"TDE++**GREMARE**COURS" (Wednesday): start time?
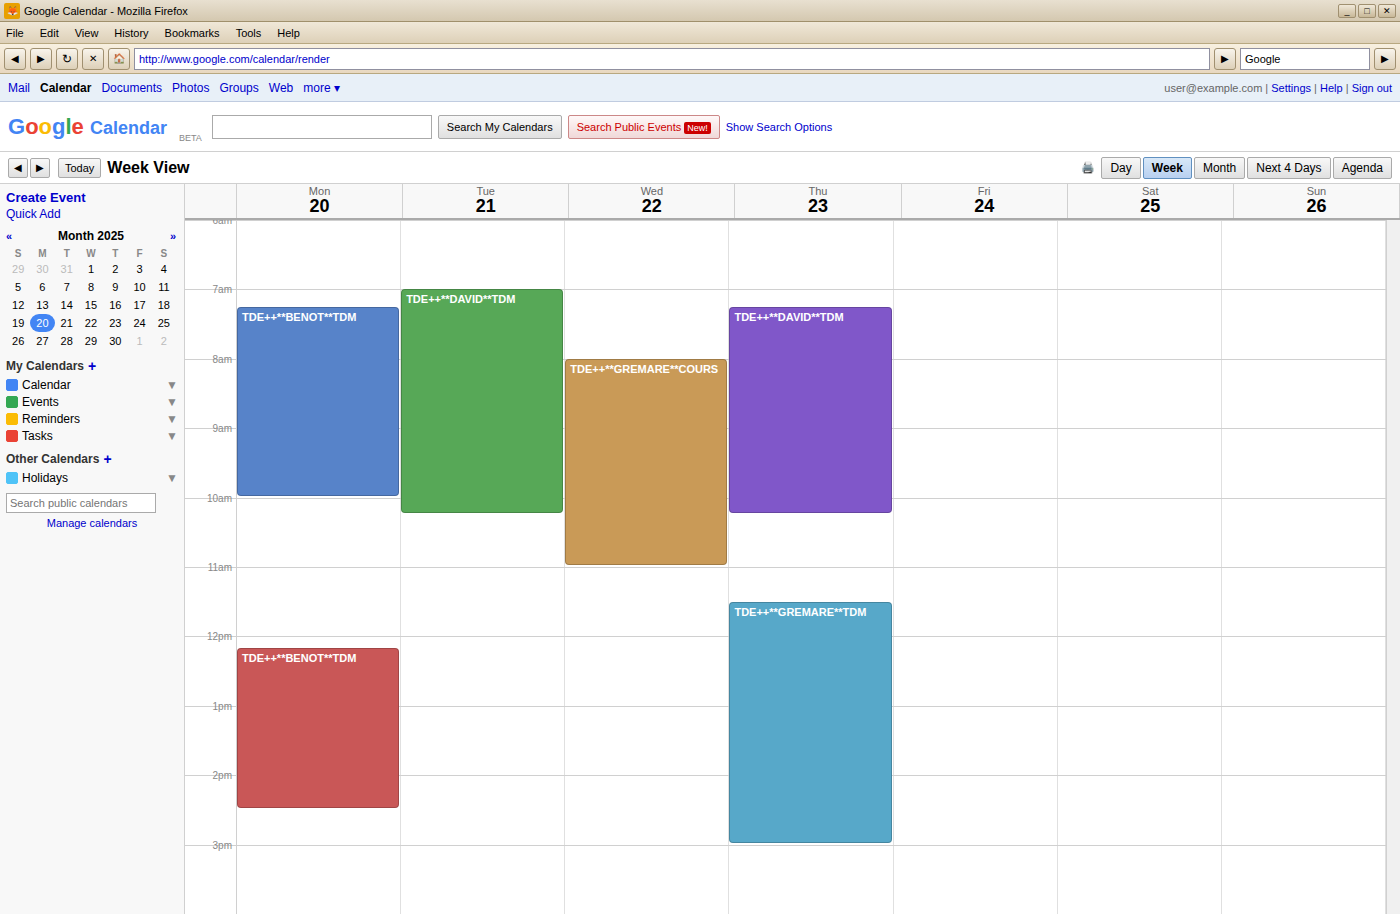
08:00